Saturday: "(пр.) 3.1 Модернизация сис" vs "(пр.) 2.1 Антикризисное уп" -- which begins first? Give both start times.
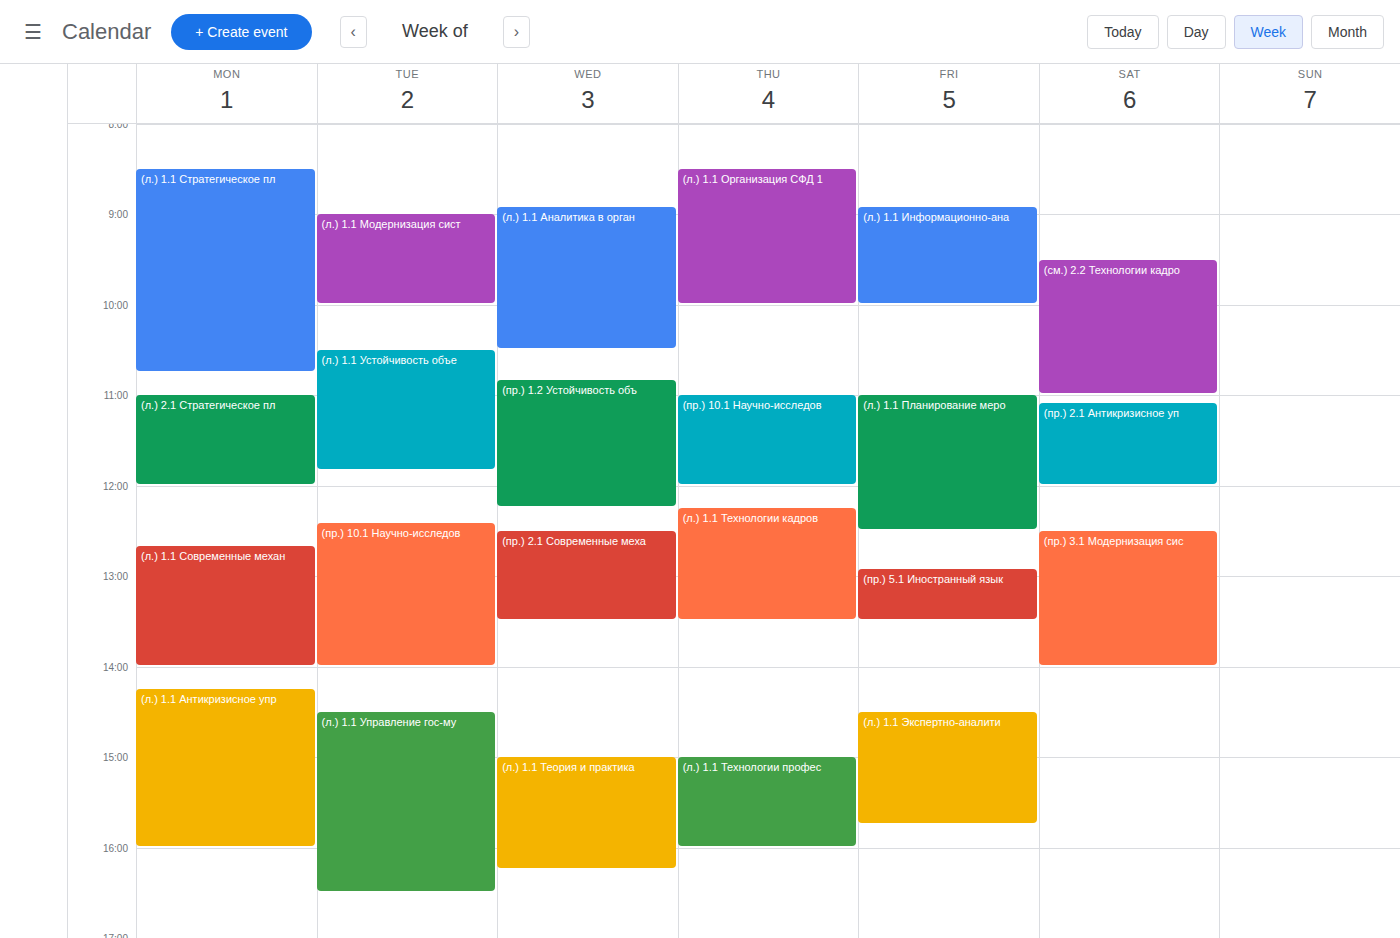
"(пр.) 2.1 Антикризисное уп" 11:05 AM; "(пр.) 3.1 Модернизация сис" 12:30 PM.